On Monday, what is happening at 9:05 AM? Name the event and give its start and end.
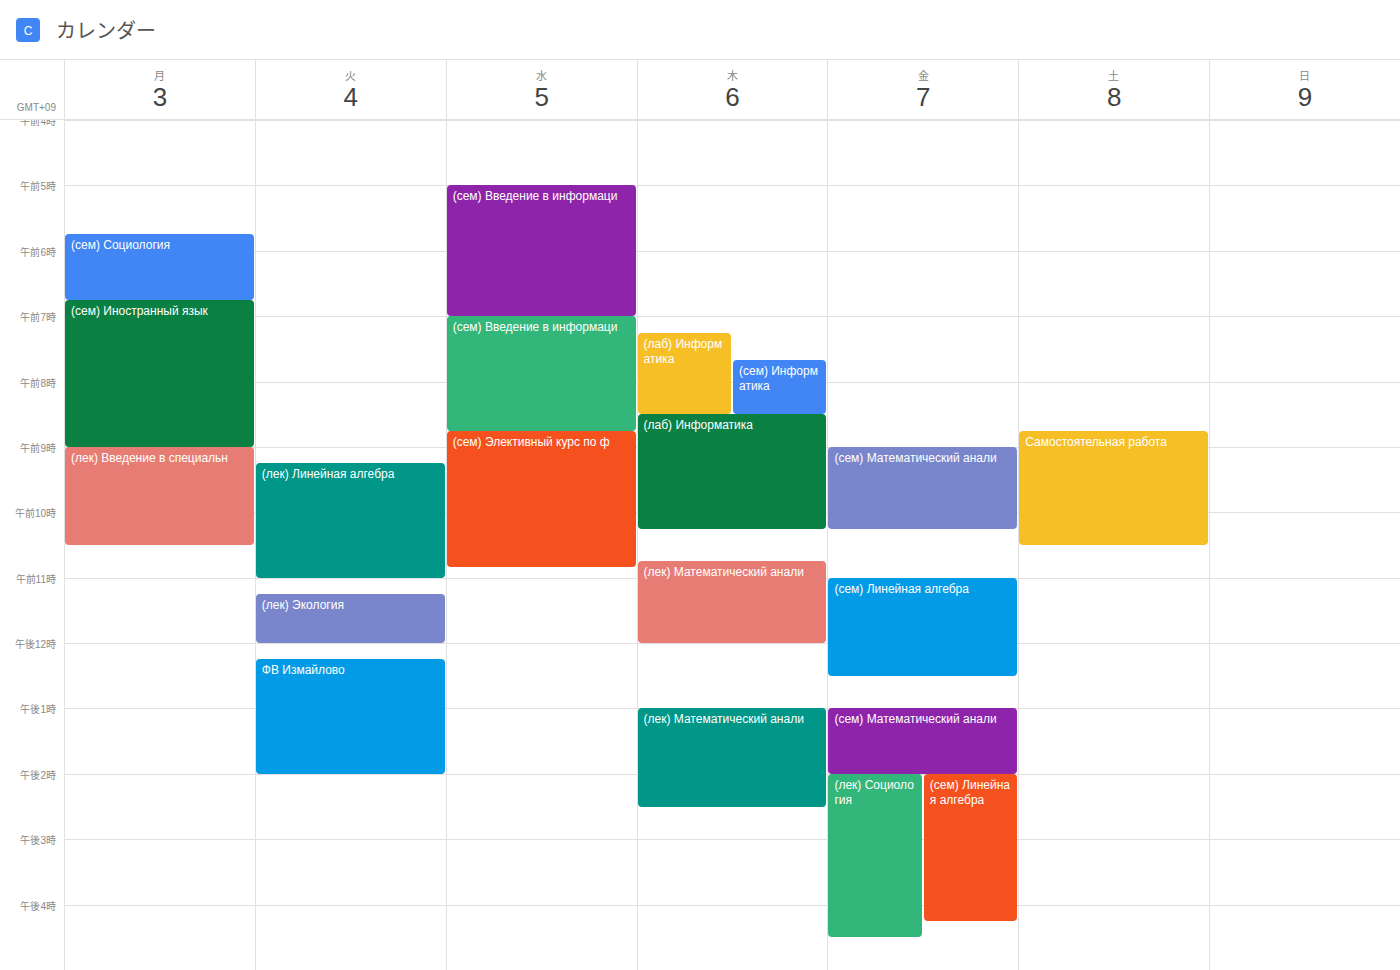
"(лек) Введение в специальн", 9:00 AM to 10:30 AM